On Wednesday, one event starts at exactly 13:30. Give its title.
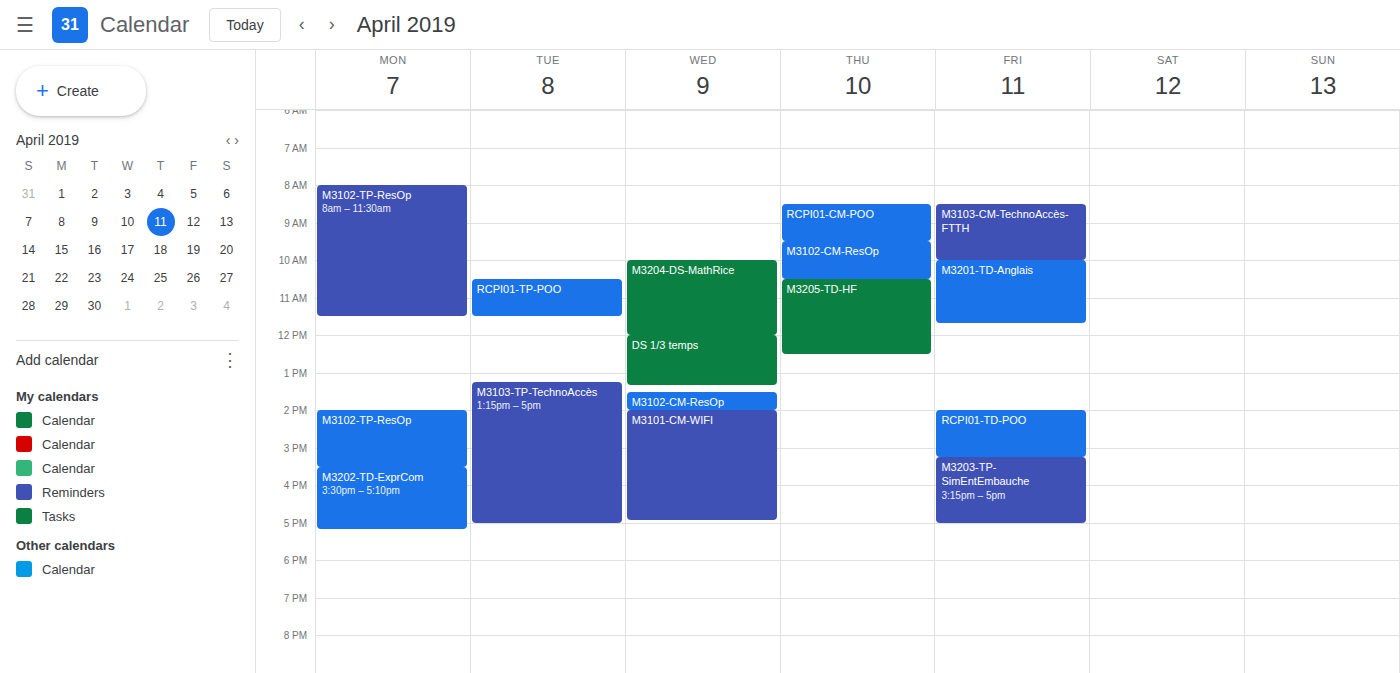
"M3102-CM-ResOp"